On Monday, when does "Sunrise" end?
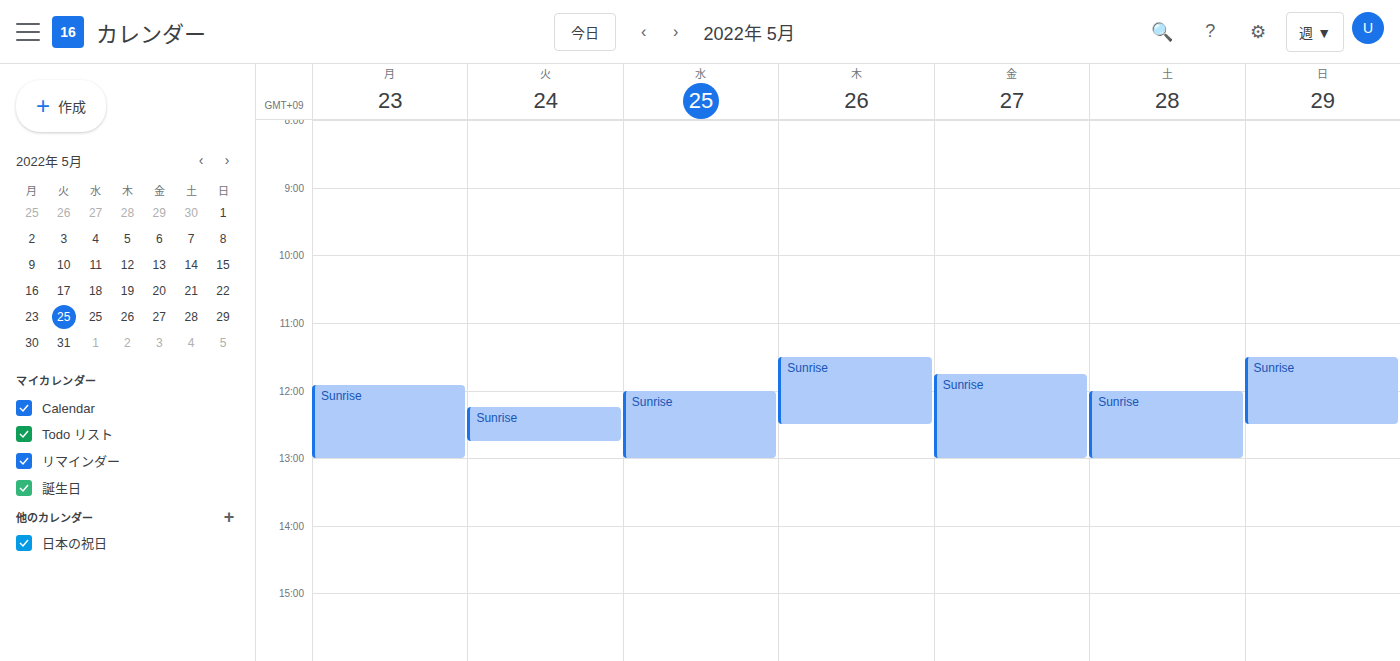
1:00 PM